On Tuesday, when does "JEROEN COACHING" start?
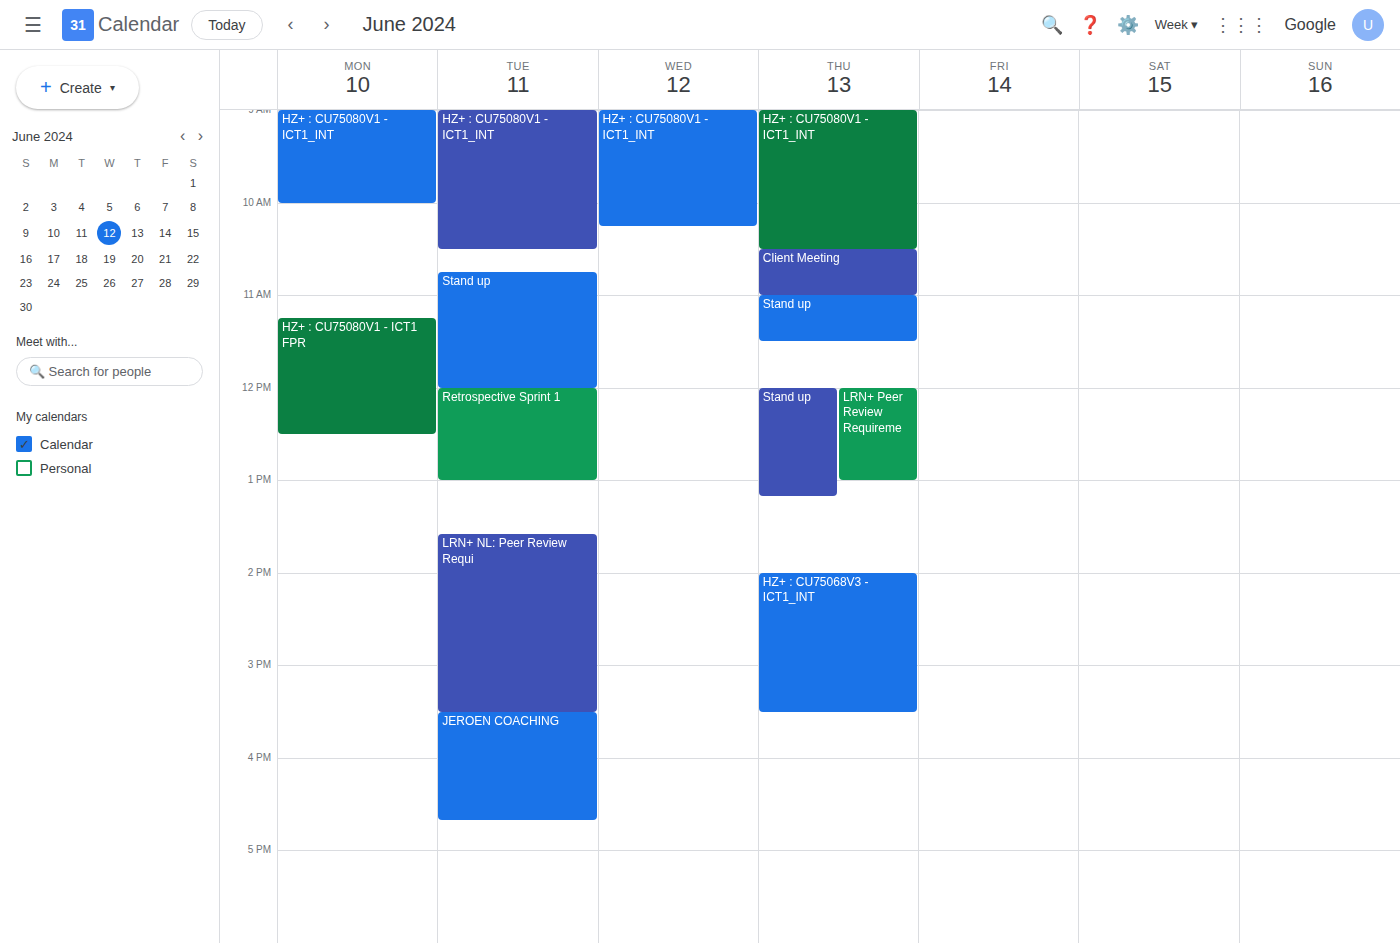
3:30 PM